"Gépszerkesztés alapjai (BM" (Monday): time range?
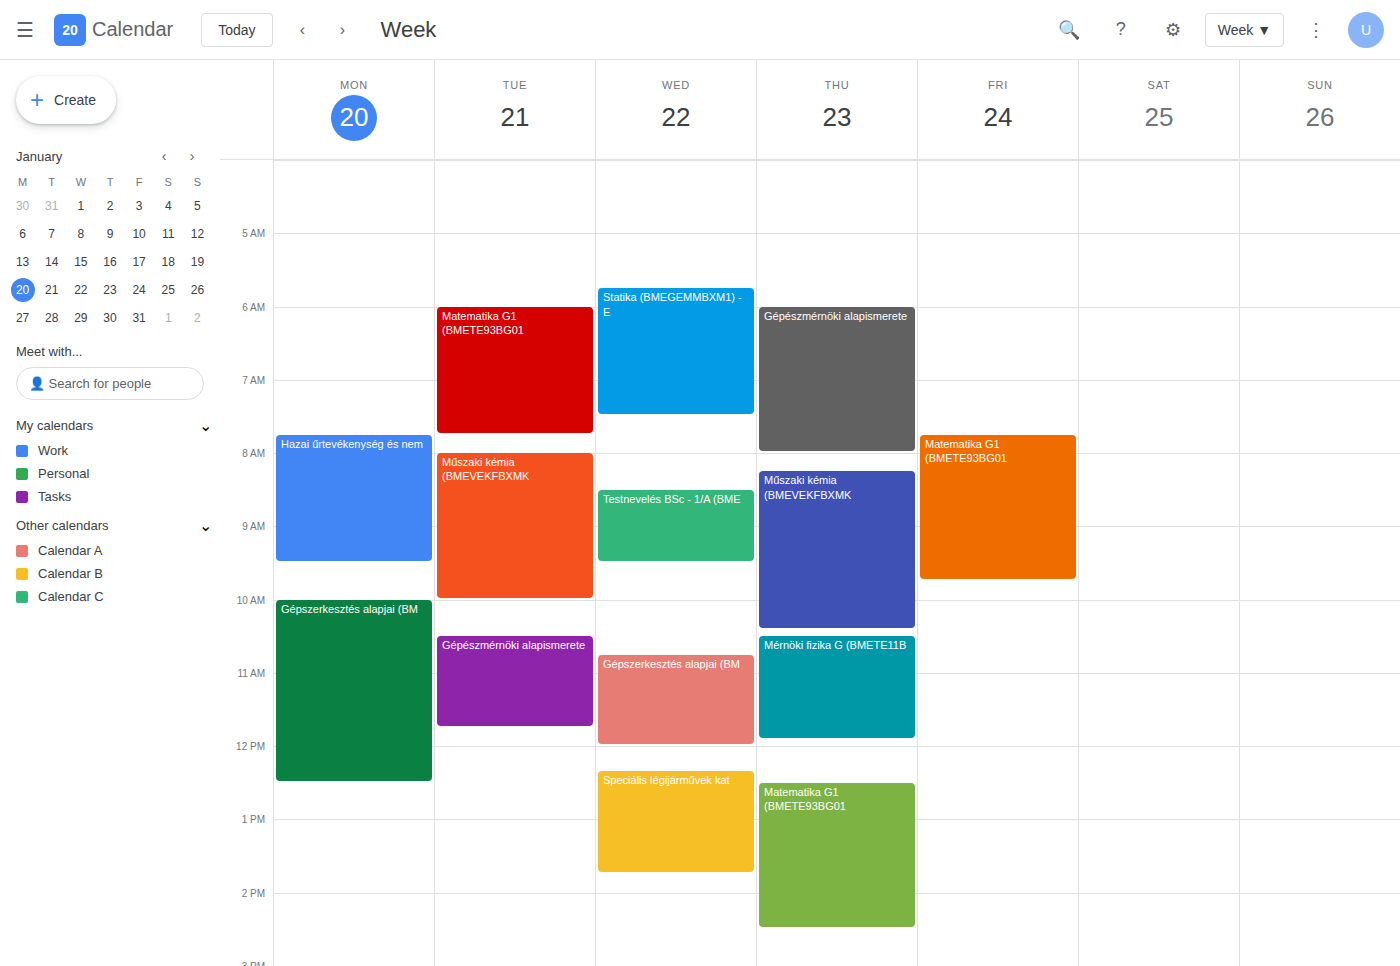
10:00 AM to 12:30 PM